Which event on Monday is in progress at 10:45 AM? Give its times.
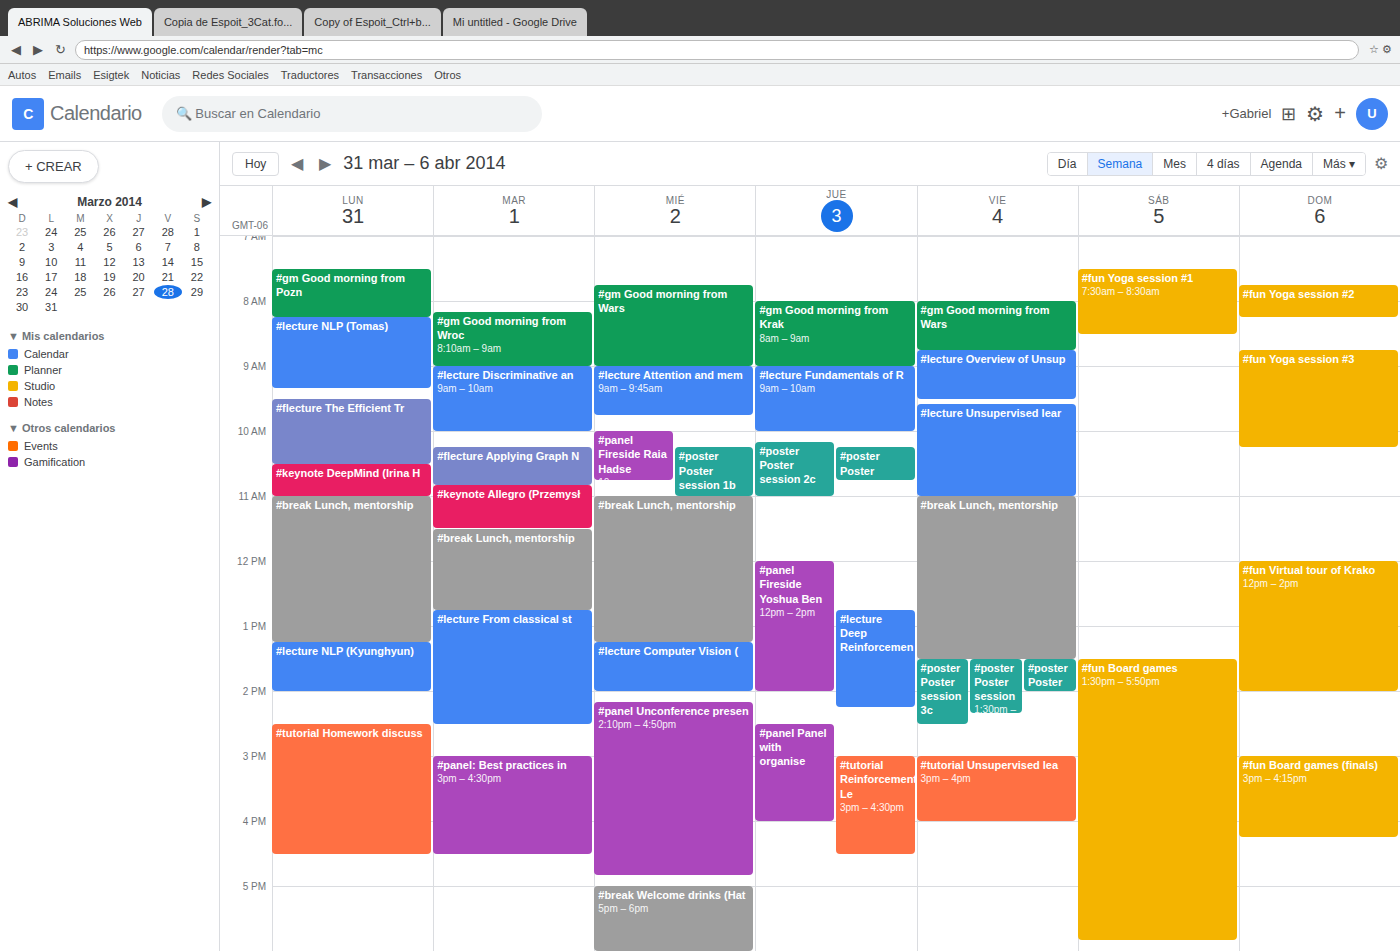
"#keynote DeepMind (Irina H", 10:30 AM to 11:00 AM